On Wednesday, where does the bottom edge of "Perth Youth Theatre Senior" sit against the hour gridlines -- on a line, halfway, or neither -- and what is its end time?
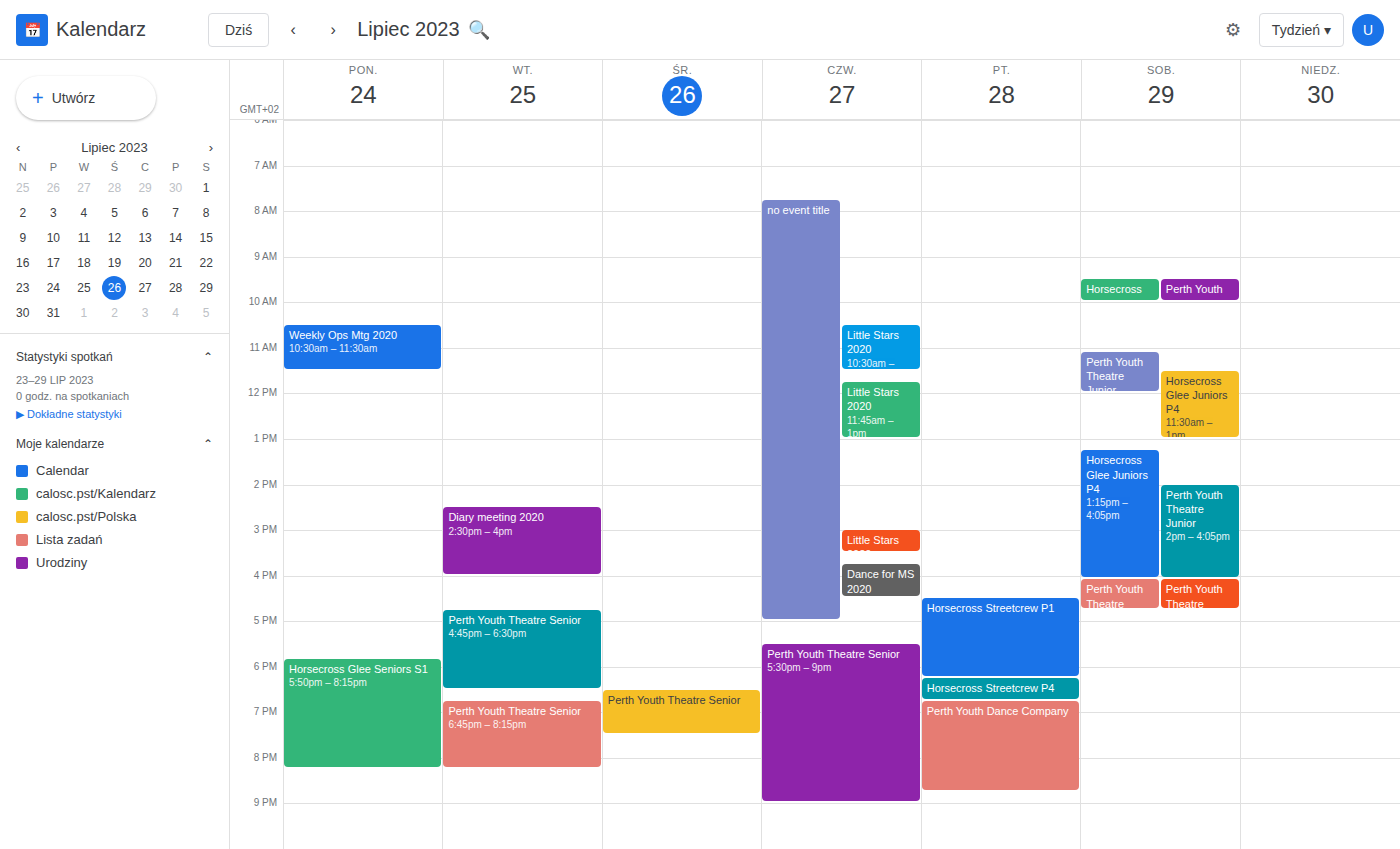
7:30 PM -- halfway between the 7 PM and 8 PM lines.